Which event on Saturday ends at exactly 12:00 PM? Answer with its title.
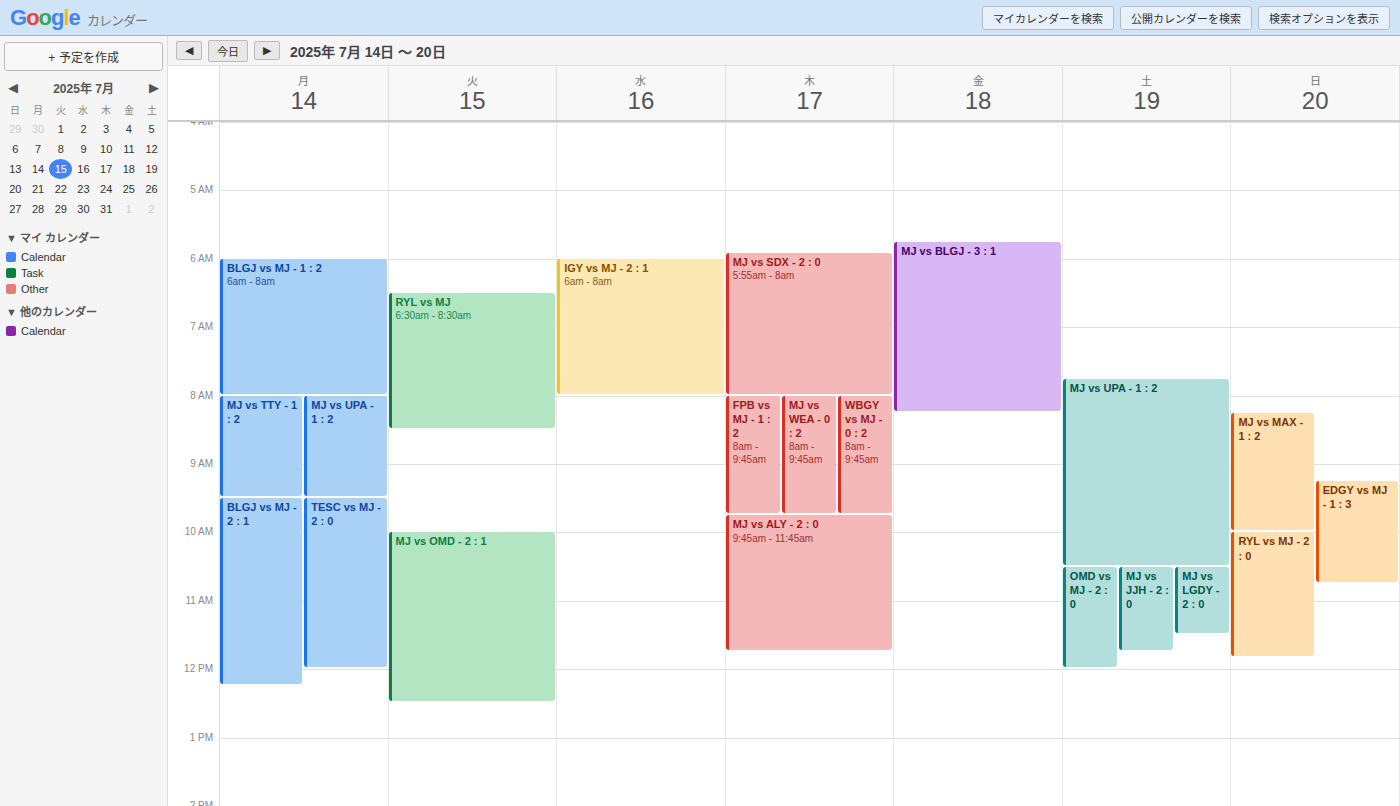
"OMD vs MJ - 2 : 0"